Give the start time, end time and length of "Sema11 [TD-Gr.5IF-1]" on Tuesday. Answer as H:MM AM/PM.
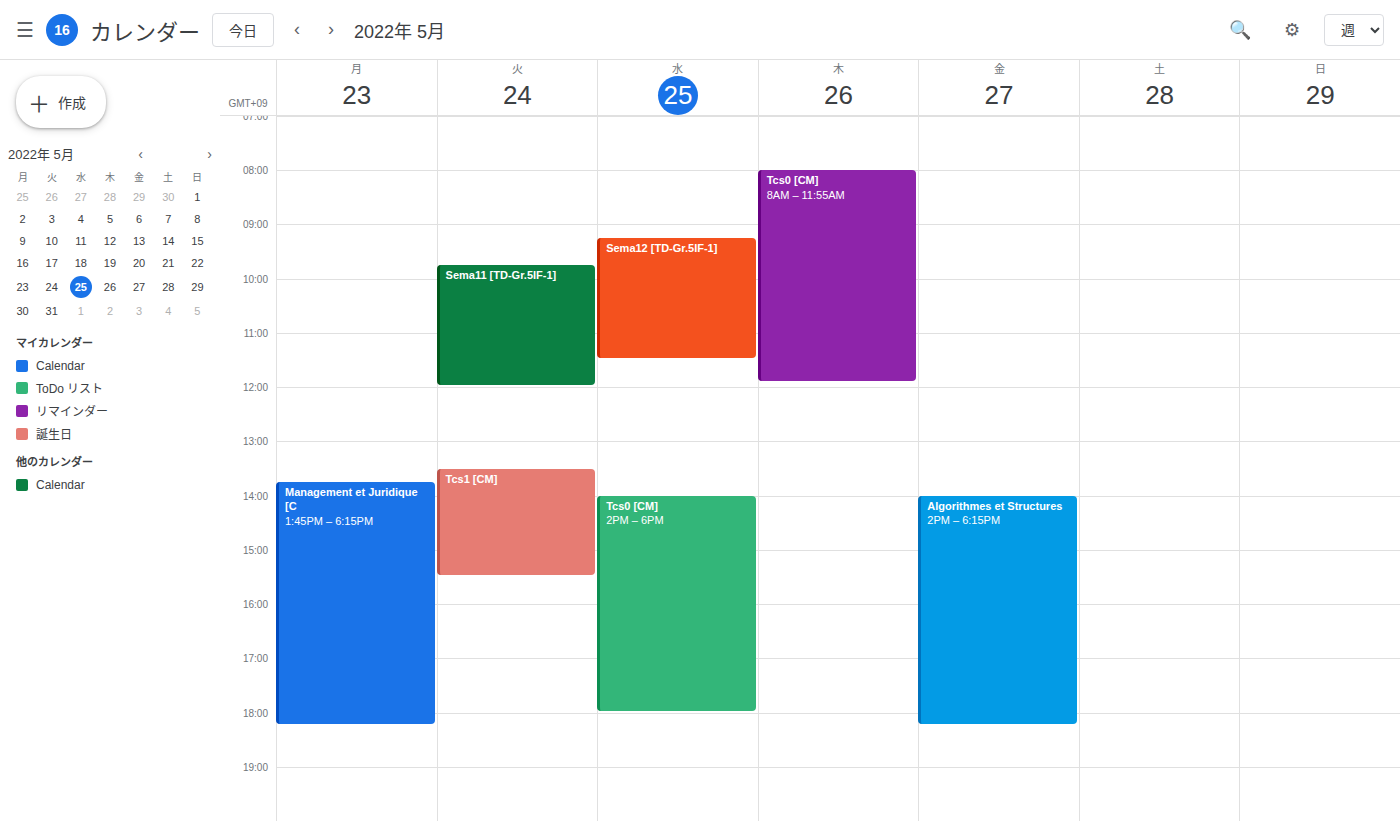
9:45 AM to 12:00 PM, 2 hours 15 minutes